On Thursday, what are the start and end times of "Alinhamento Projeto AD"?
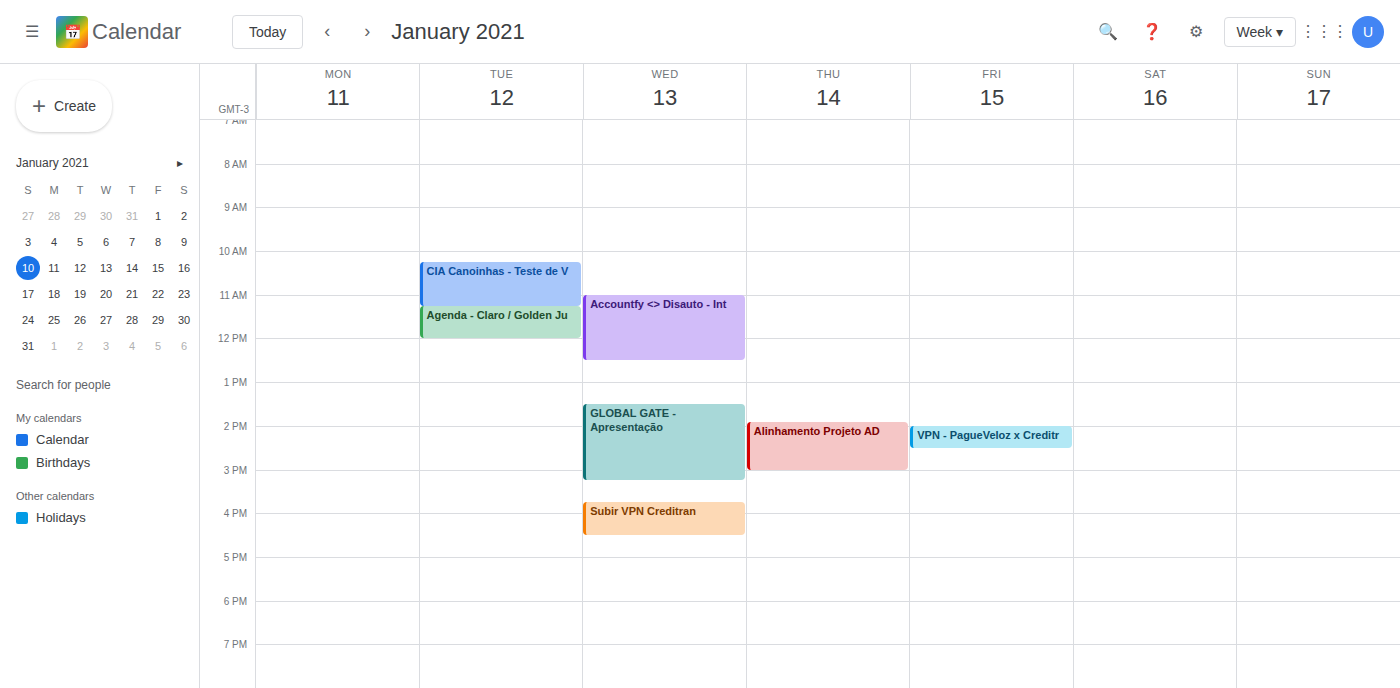
13:55 to 15:00